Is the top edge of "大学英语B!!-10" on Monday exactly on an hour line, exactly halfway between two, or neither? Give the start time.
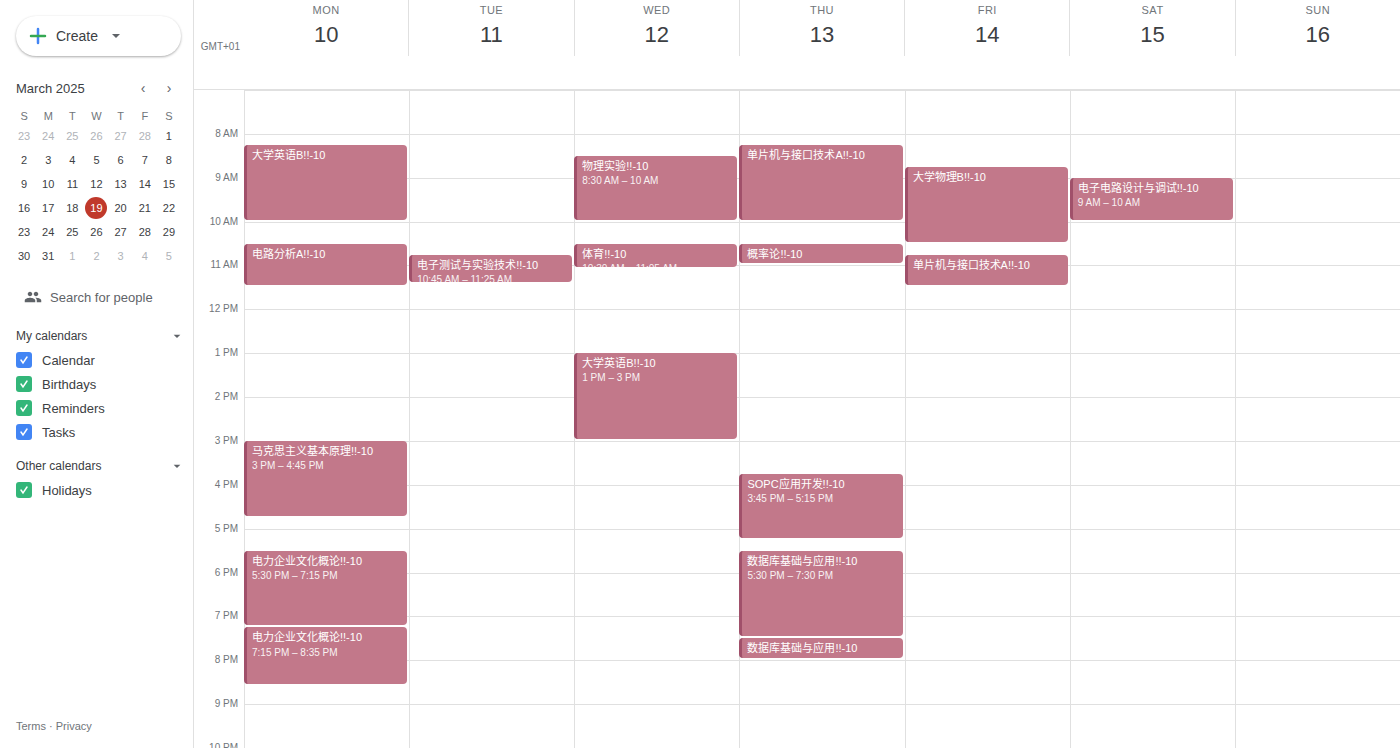
8:15 AM -- neither: a quarter of the way from the 8 AM line to the 9 AM line.